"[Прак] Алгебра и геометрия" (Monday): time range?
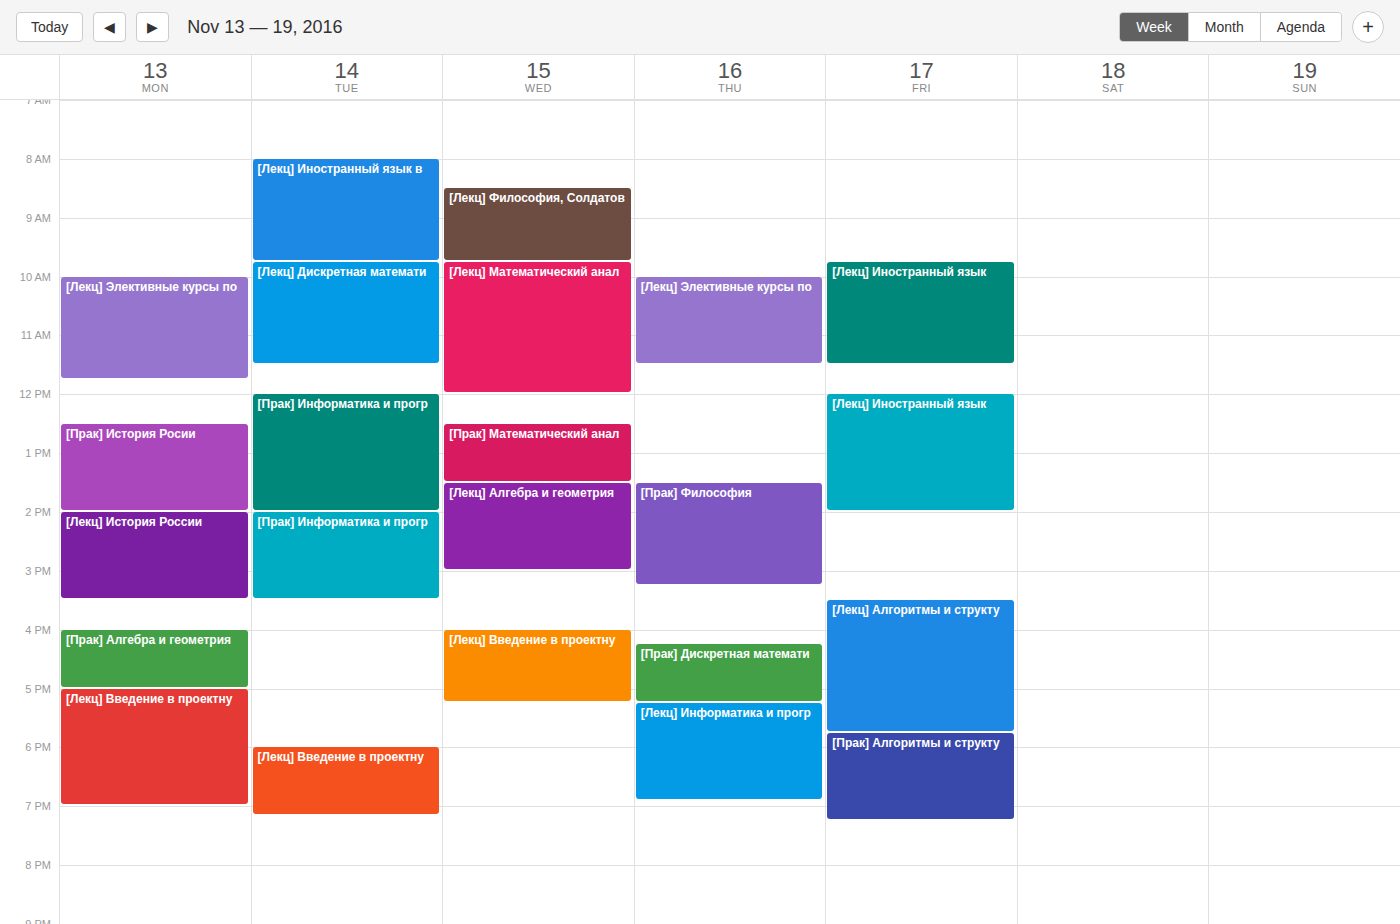
4:00 PM to 5:00 PM